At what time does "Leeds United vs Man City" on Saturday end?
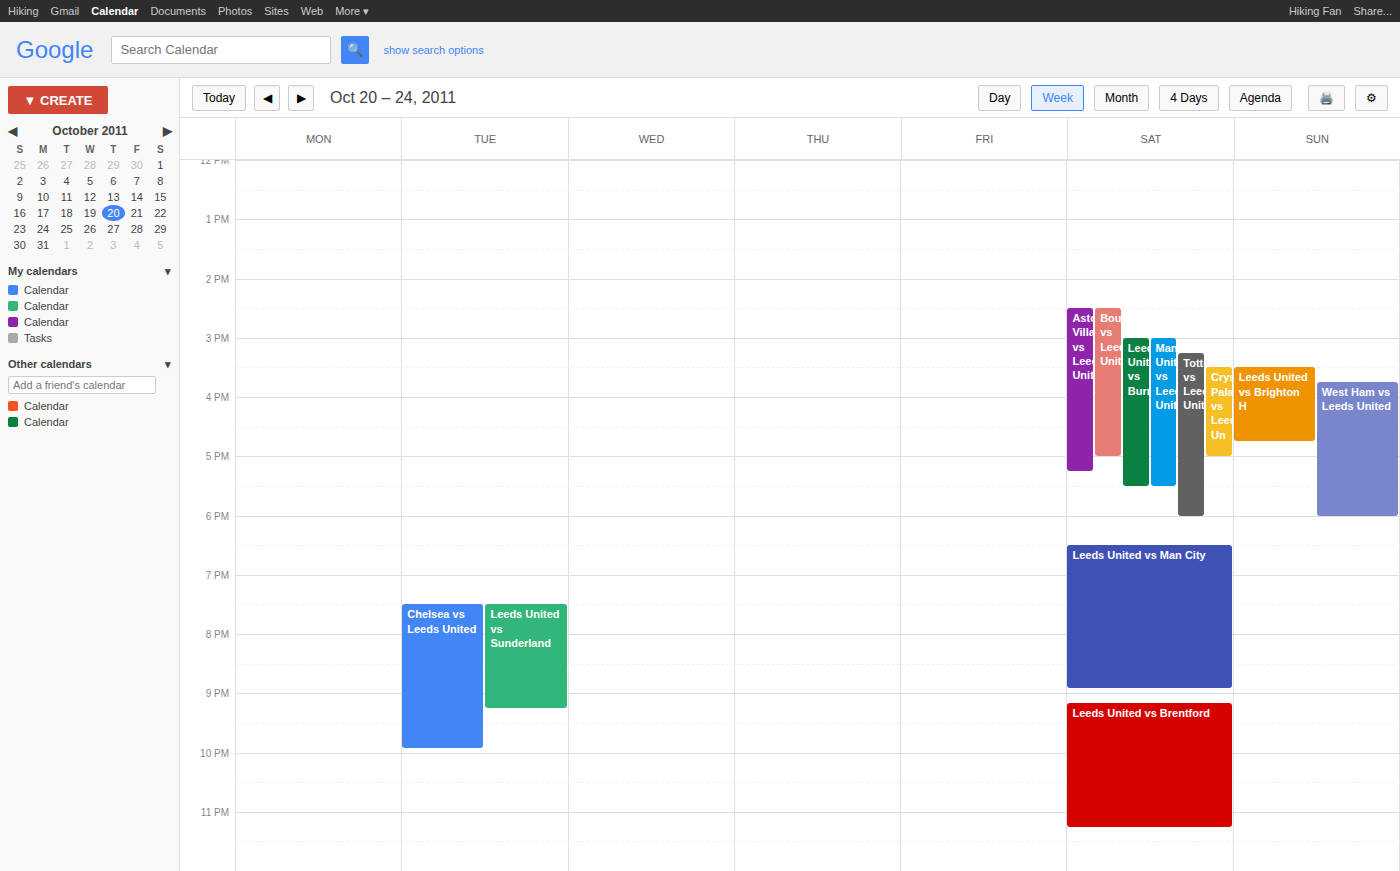
8:55 PM